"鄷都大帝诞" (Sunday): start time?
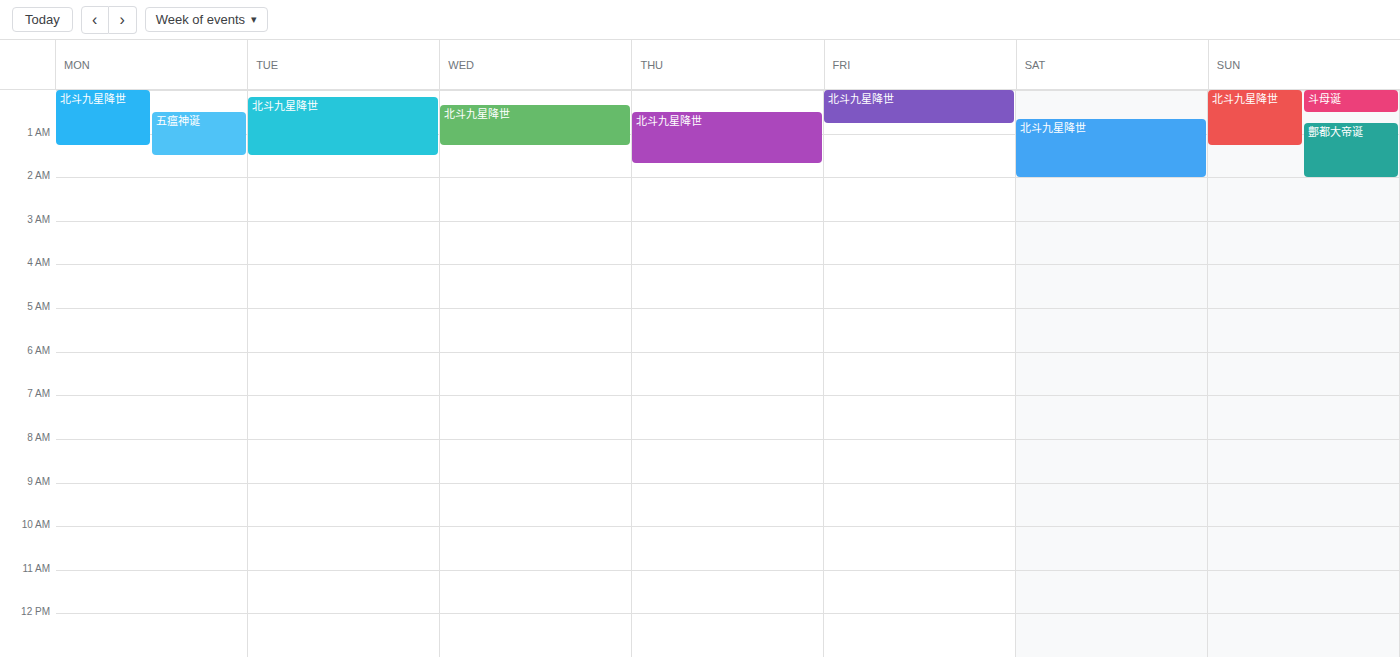
12:45 AM